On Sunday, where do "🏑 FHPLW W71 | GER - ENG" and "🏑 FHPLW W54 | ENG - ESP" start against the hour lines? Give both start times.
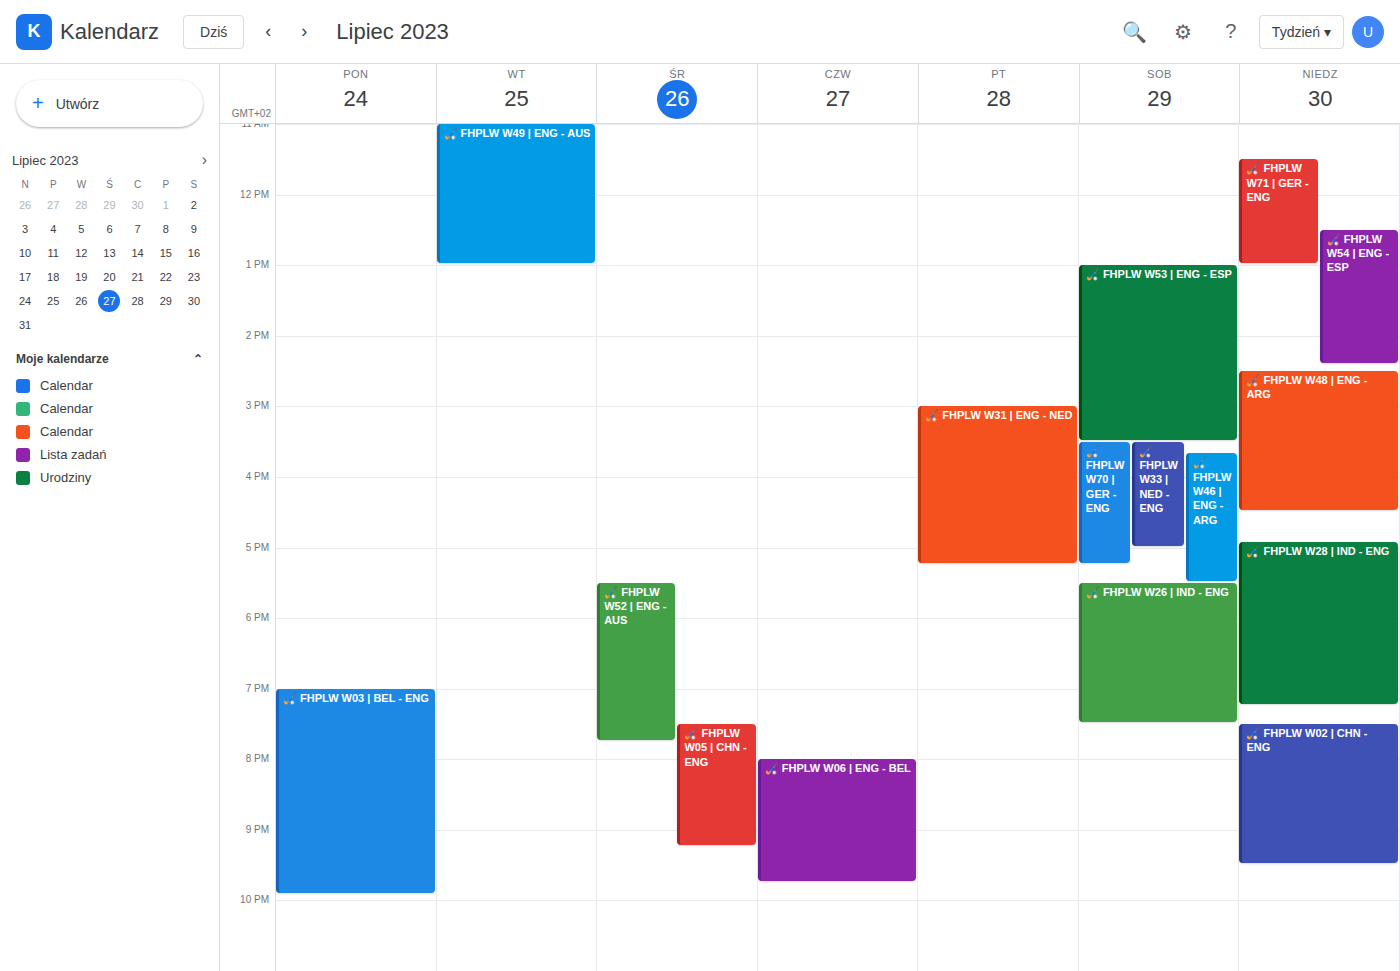
"🏑 FHPLW W71 | GER - ENG": 11:30 AM, halfway between the 11 AM and 12 PM lines. "🏑 FHPLW W54 | ENG - ESP": 12:30 PM, halfway between the 12 PM and 1 PM lines.